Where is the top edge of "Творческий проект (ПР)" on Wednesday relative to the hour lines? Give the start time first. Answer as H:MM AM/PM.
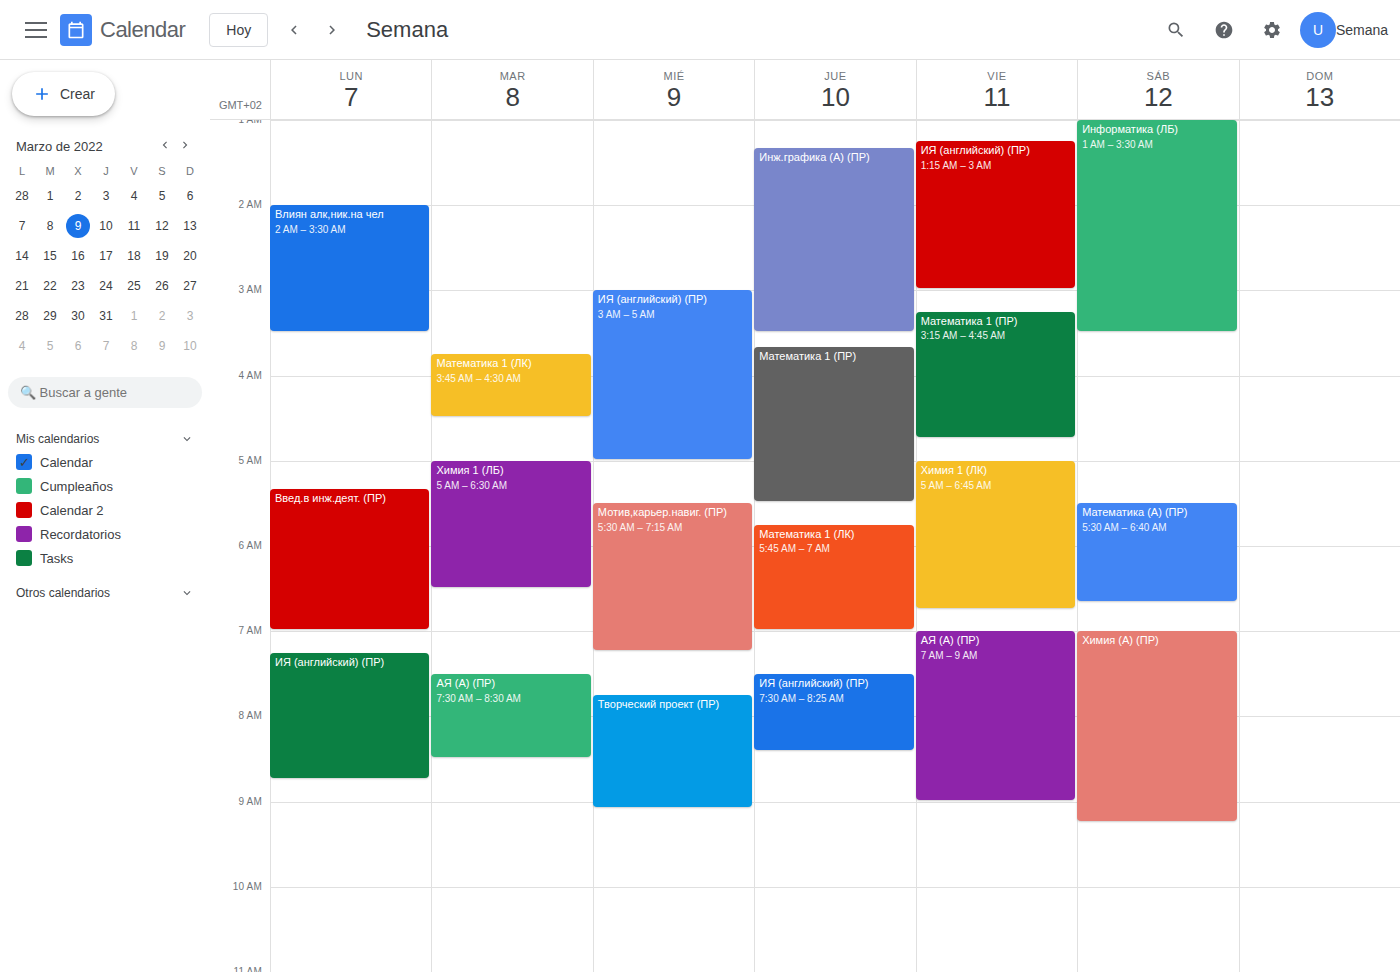
7:45 AM -- neither: three quarters of the way from the 7 AM line to the 8 AM line.